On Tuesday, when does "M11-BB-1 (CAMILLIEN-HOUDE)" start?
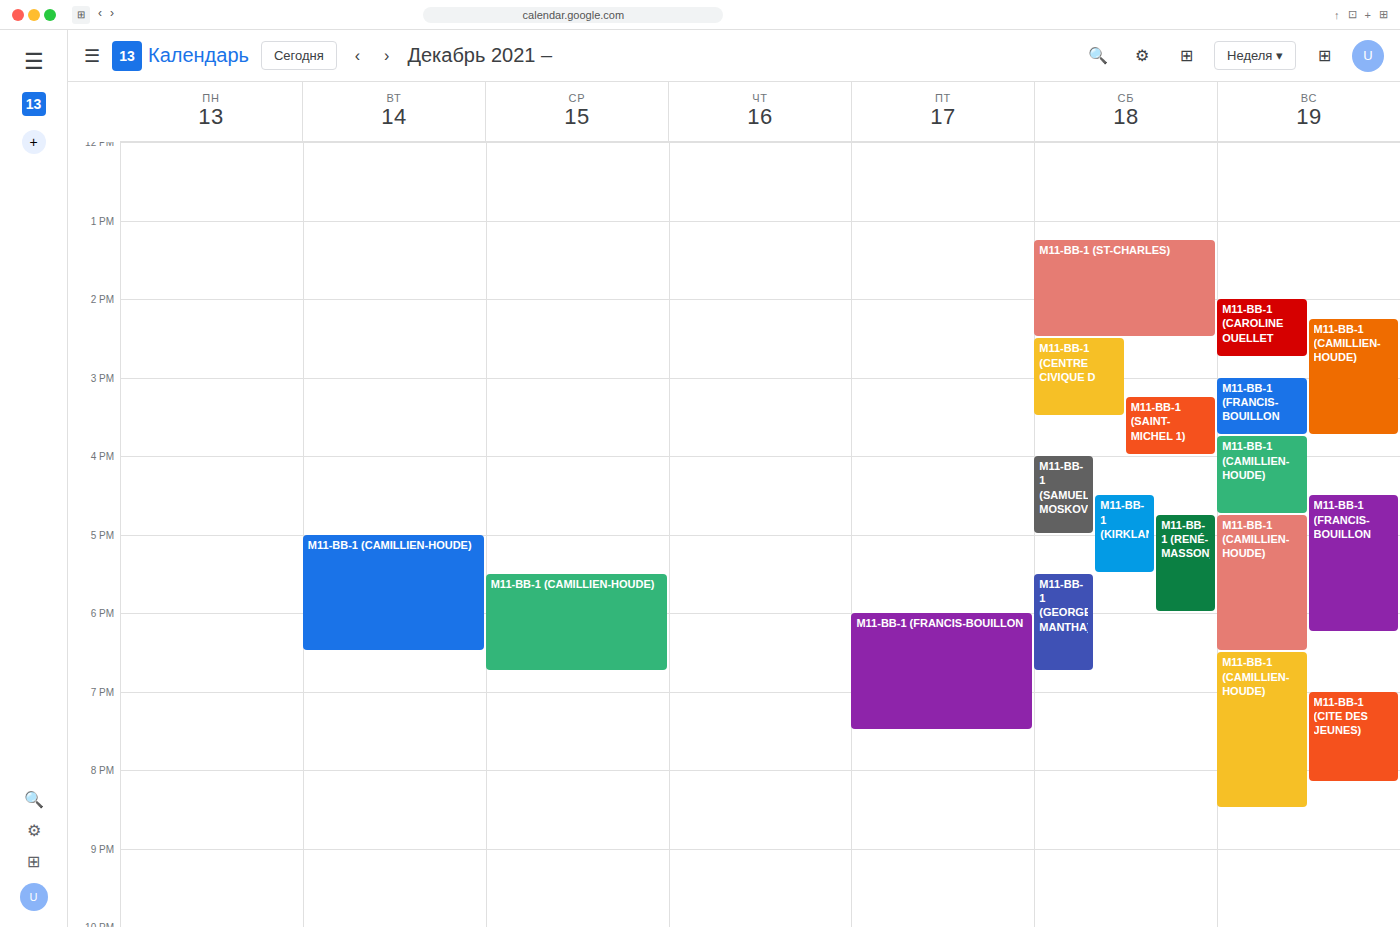
5:00 PM